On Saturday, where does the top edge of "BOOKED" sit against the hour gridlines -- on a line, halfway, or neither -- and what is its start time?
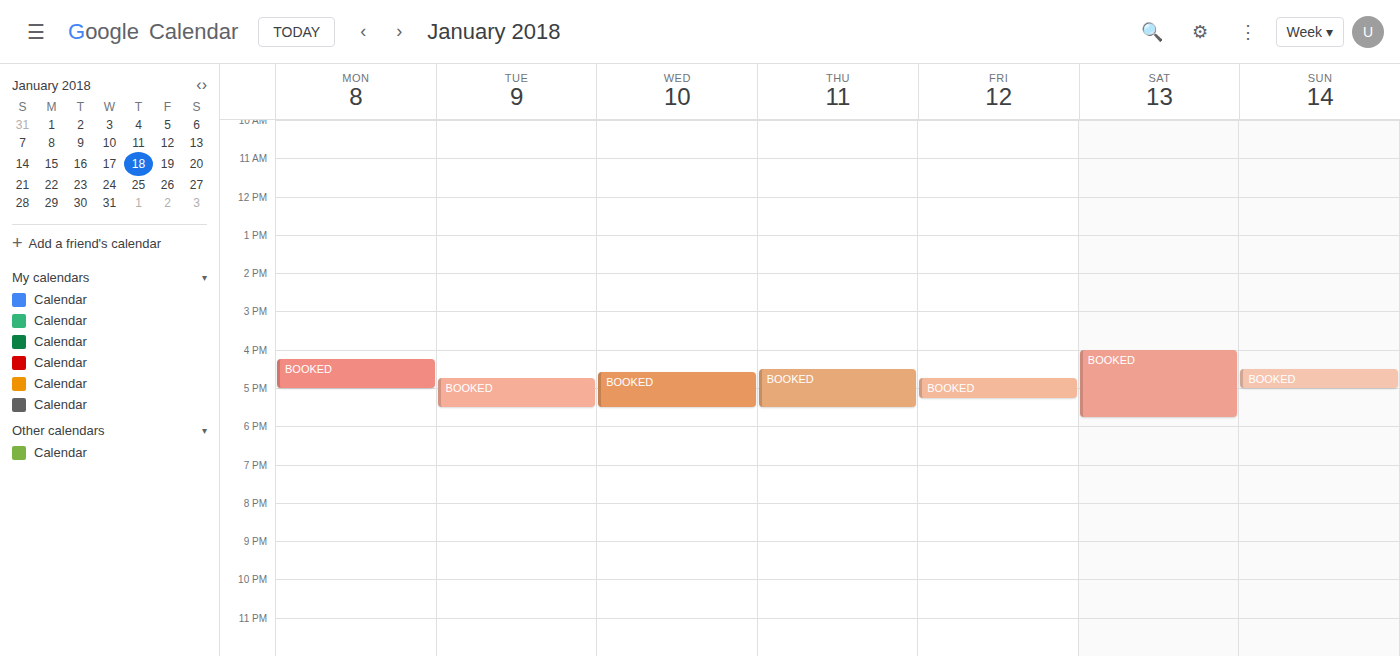
16:00 -- exactly on the 16:00 line.